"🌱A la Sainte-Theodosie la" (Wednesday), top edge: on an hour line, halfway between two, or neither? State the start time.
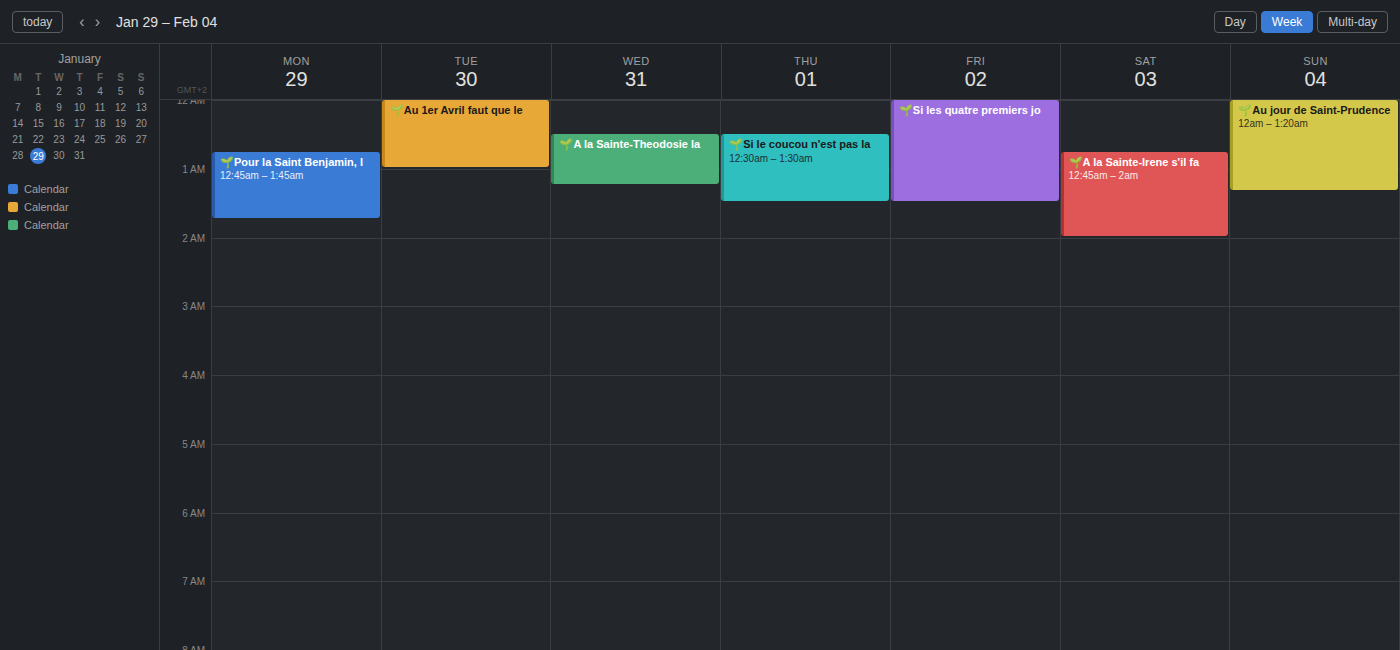
12:30 AM -- halfway between the 12 AM and 1 AM lines.